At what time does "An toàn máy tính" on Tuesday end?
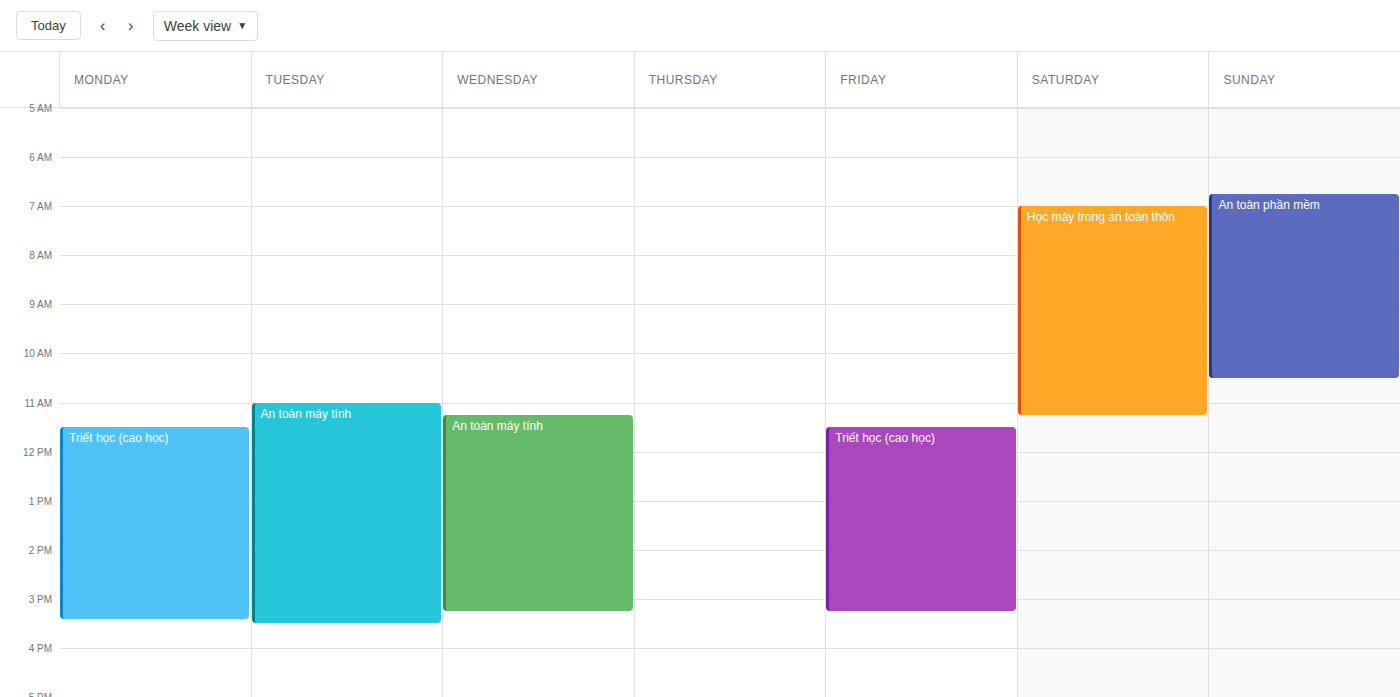
15:30